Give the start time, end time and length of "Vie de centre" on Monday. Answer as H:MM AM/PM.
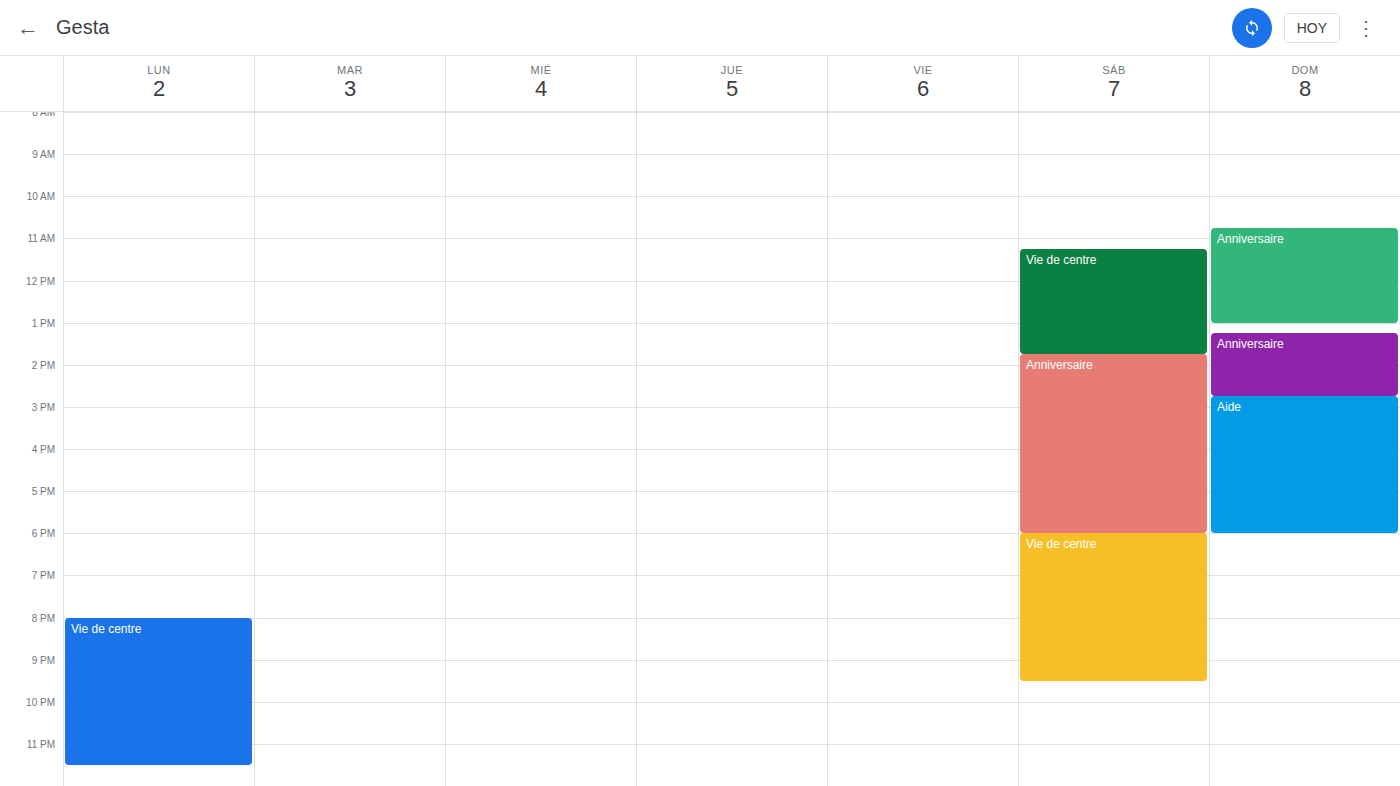
8:00 PM to 11:30 PM, 3 hours 30 minutes